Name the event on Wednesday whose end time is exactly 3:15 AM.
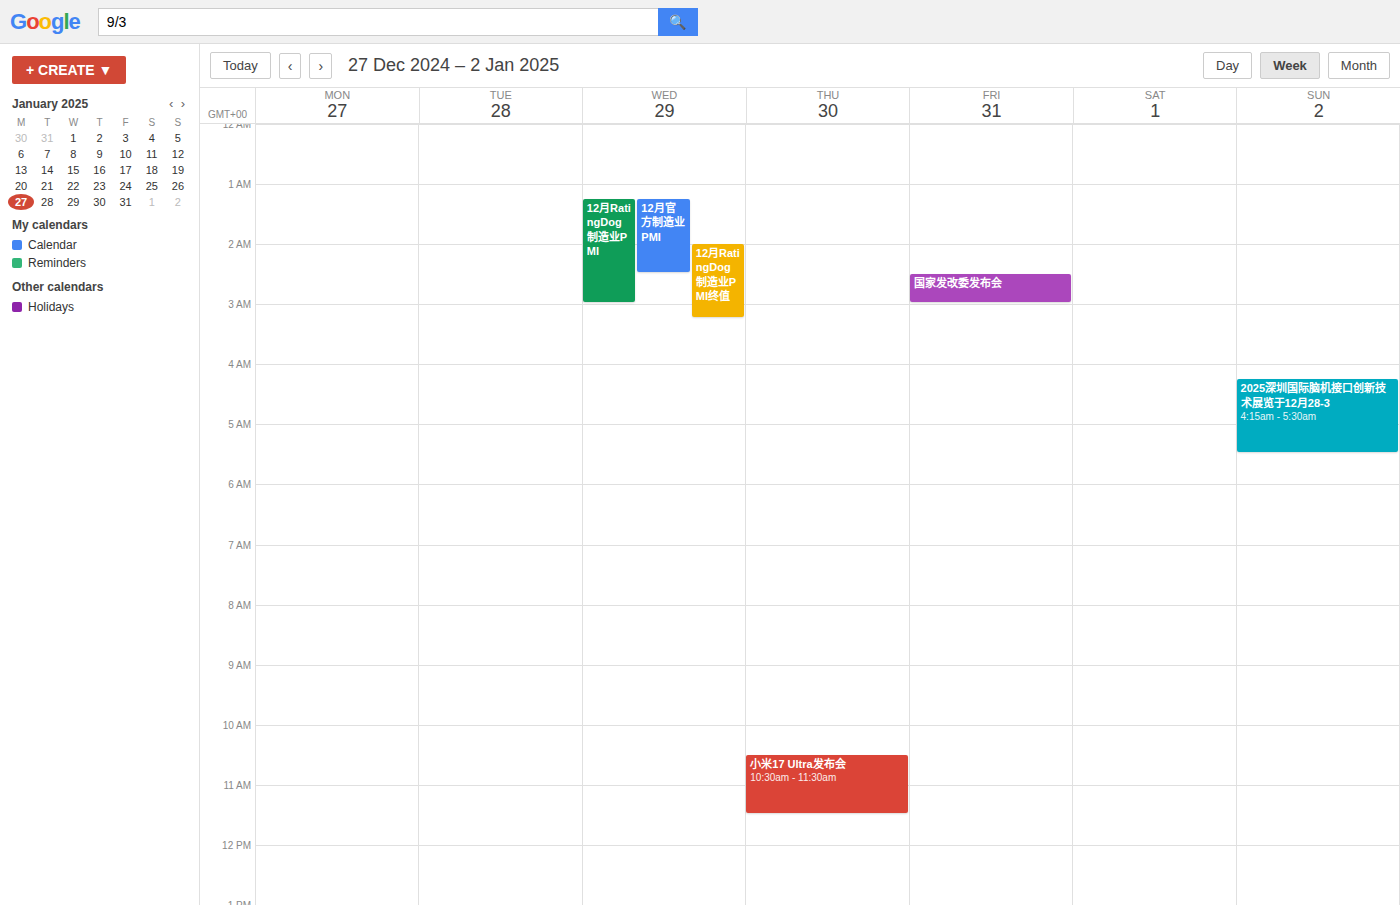
"12月RatingDog制造业PMI终值"